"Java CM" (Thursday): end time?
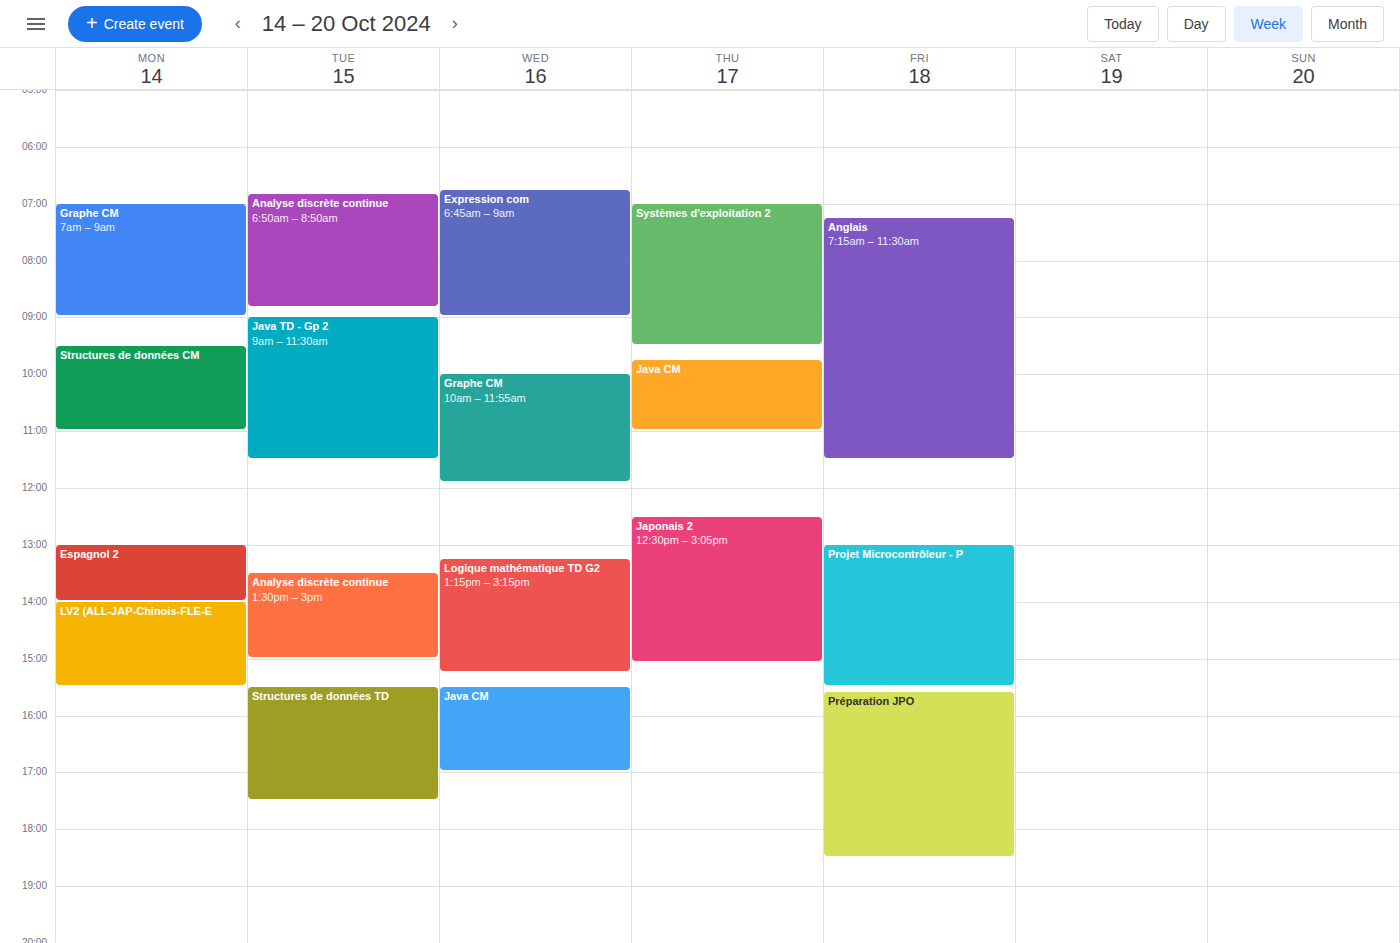
11:00 AM